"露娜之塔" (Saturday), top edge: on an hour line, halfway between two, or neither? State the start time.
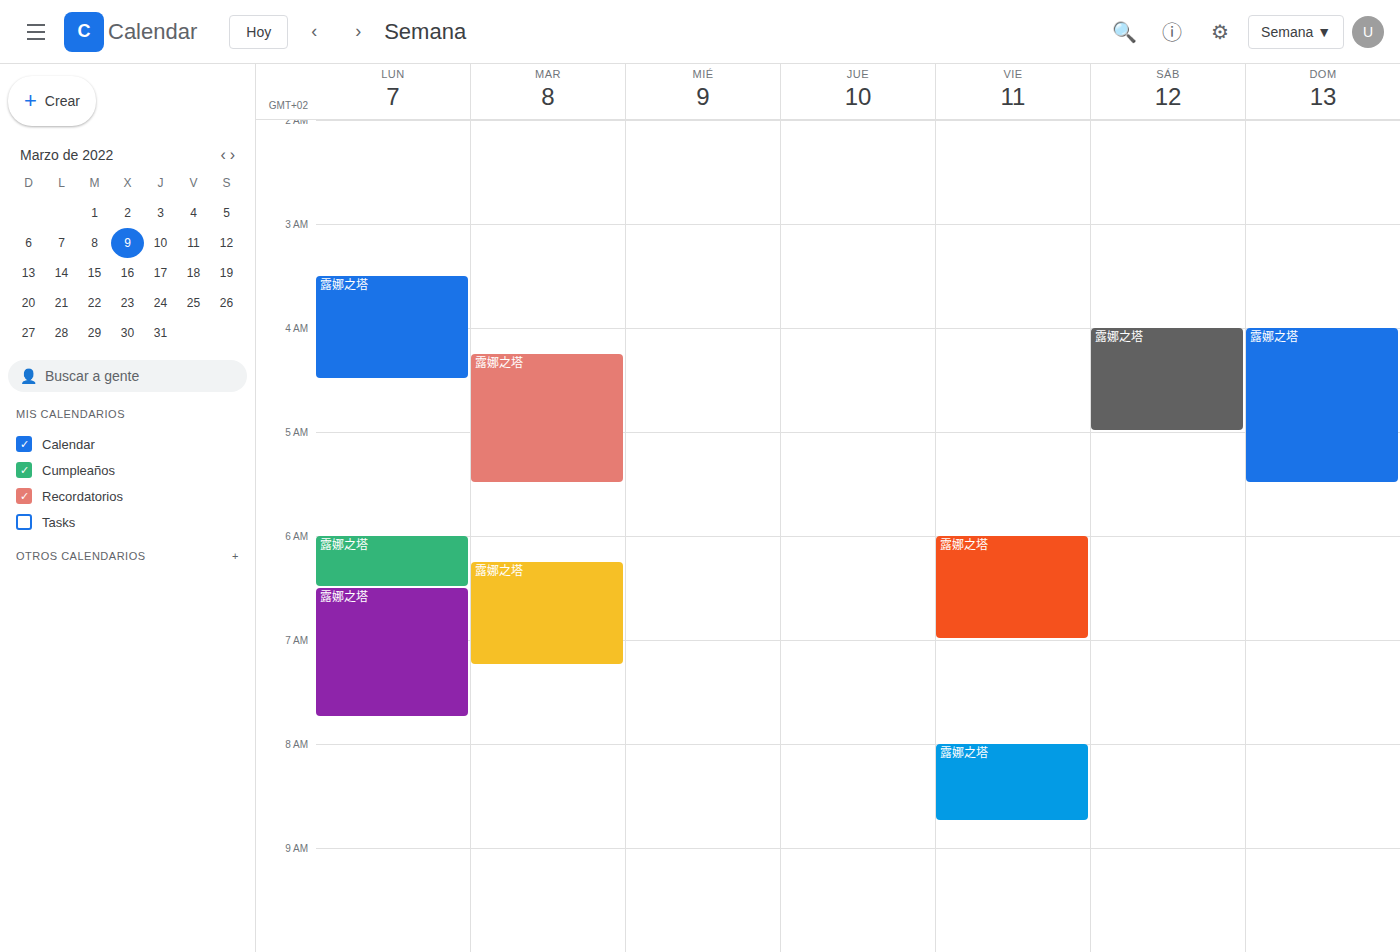
4:00 AM -- exactly on the 4 AM line.